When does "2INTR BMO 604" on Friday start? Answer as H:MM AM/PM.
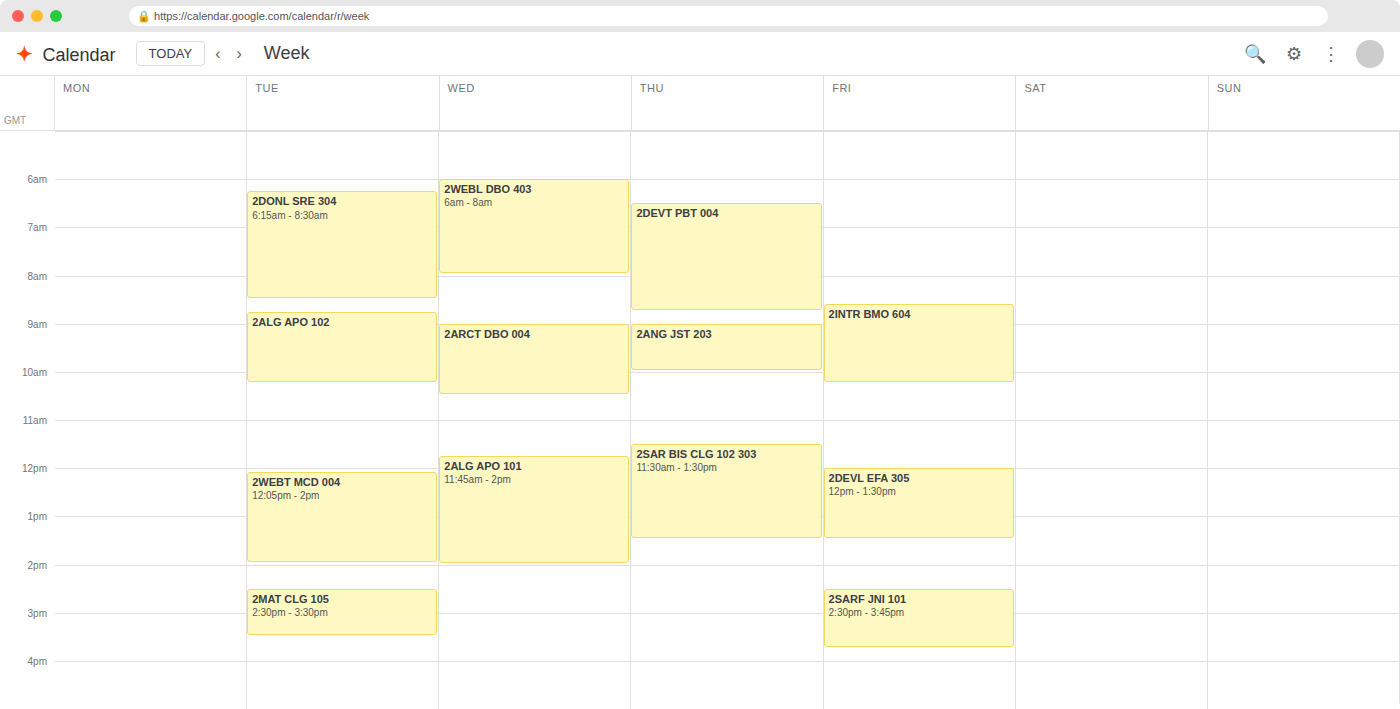
8:35 AM